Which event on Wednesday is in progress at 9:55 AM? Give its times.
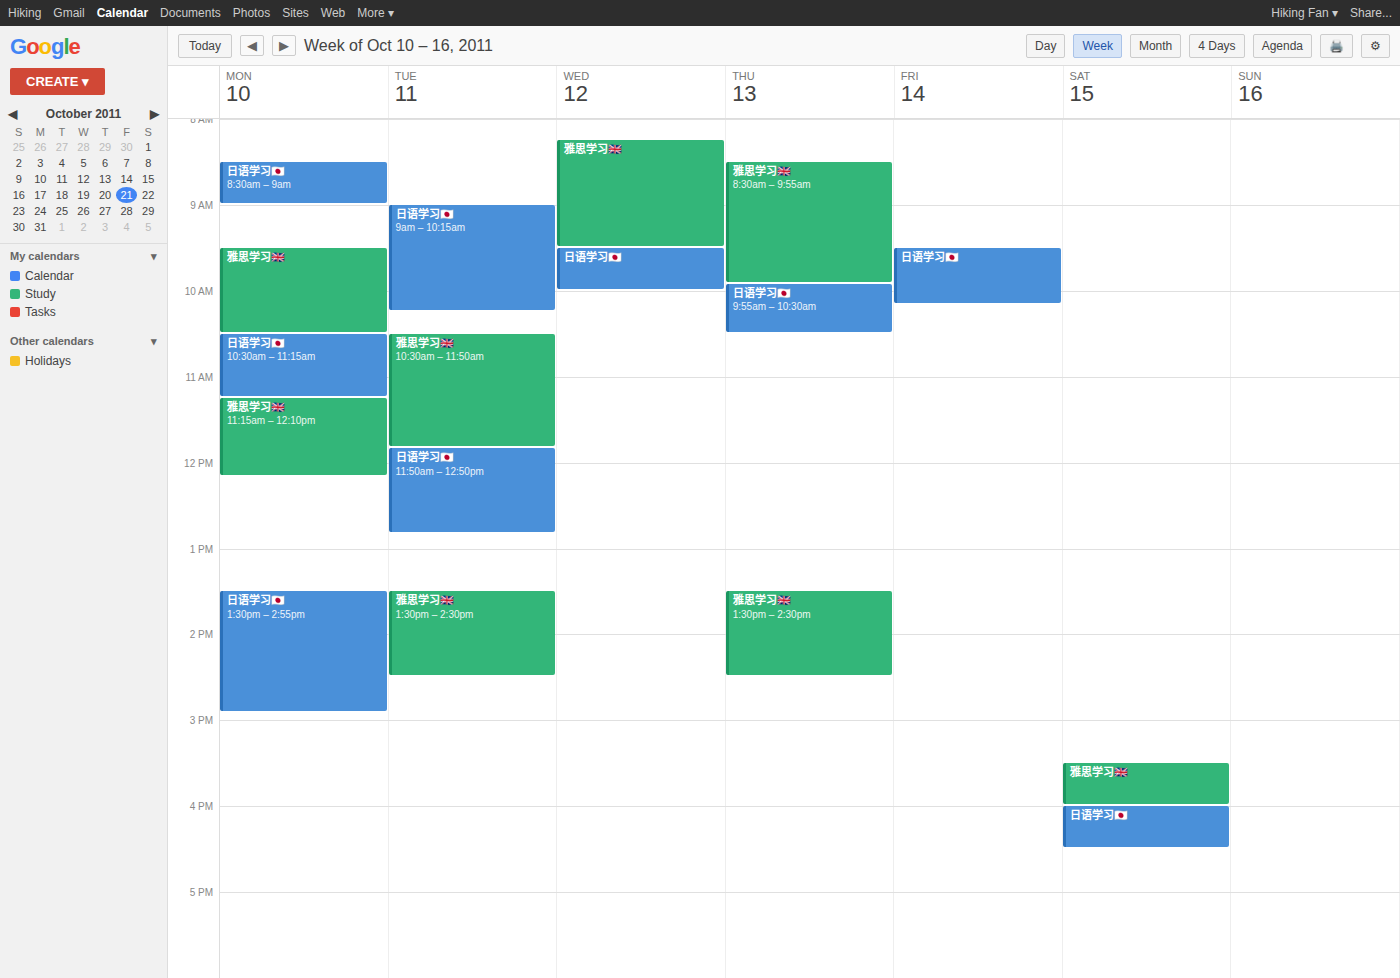
"日语学习🇯🇵", 9:30 AM to 10:00 AM